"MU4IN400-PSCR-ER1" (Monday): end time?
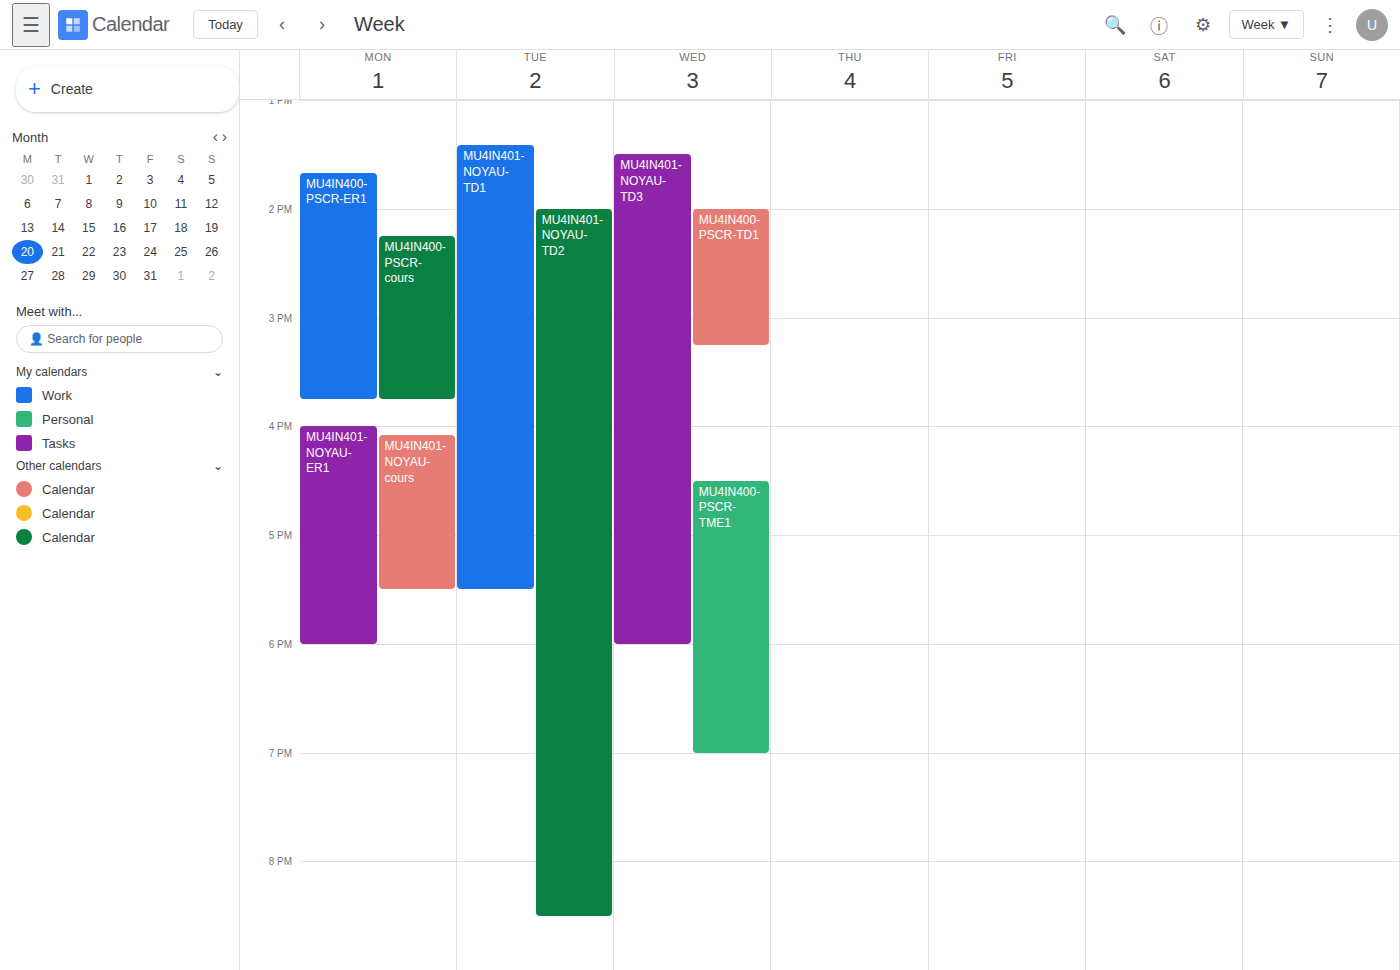
15:45